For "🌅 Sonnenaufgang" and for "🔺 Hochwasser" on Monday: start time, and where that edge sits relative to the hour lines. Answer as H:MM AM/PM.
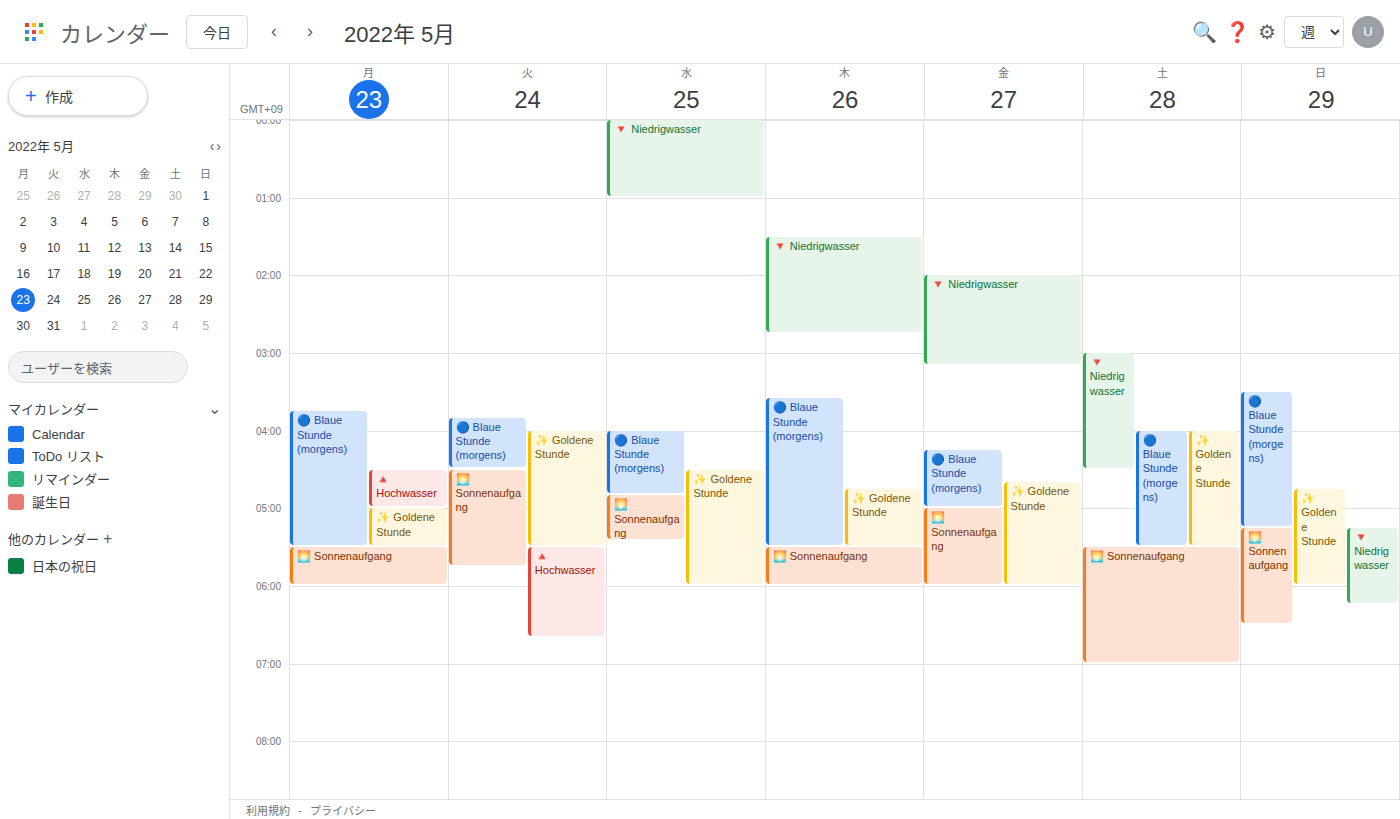
"🌅 Sonnenaufgang": 5:30 AM, halfway between the 5 AM and 6 AM lines. "🔺 Hochwasser": 4:30 AM, halfway between the 4 AM and 5 AM lines.